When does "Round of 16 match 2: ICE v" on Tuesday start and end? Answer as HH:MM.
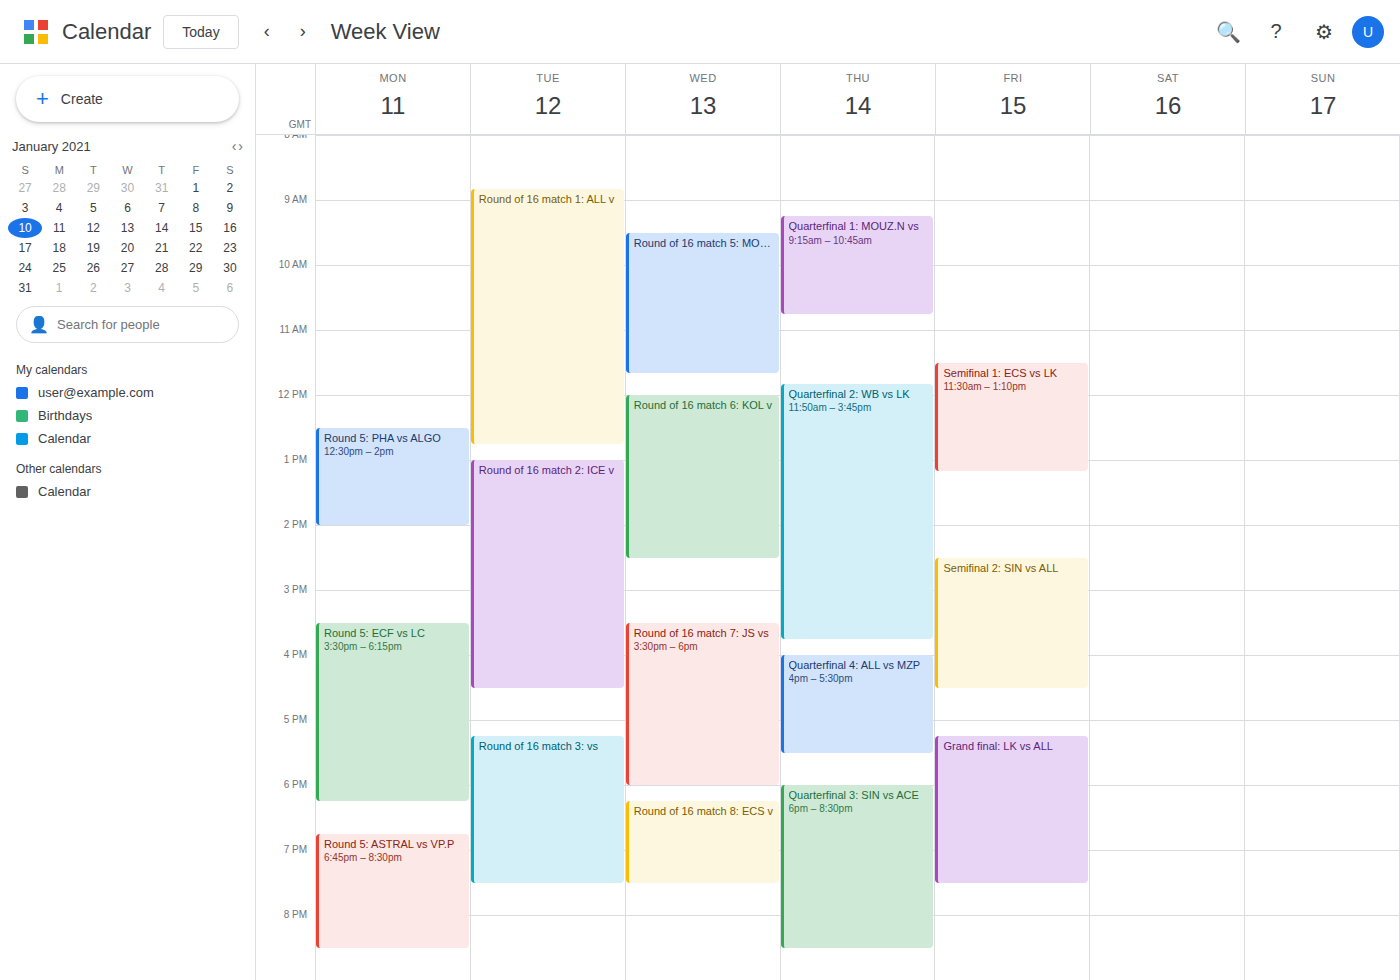
13:00 to 16:30